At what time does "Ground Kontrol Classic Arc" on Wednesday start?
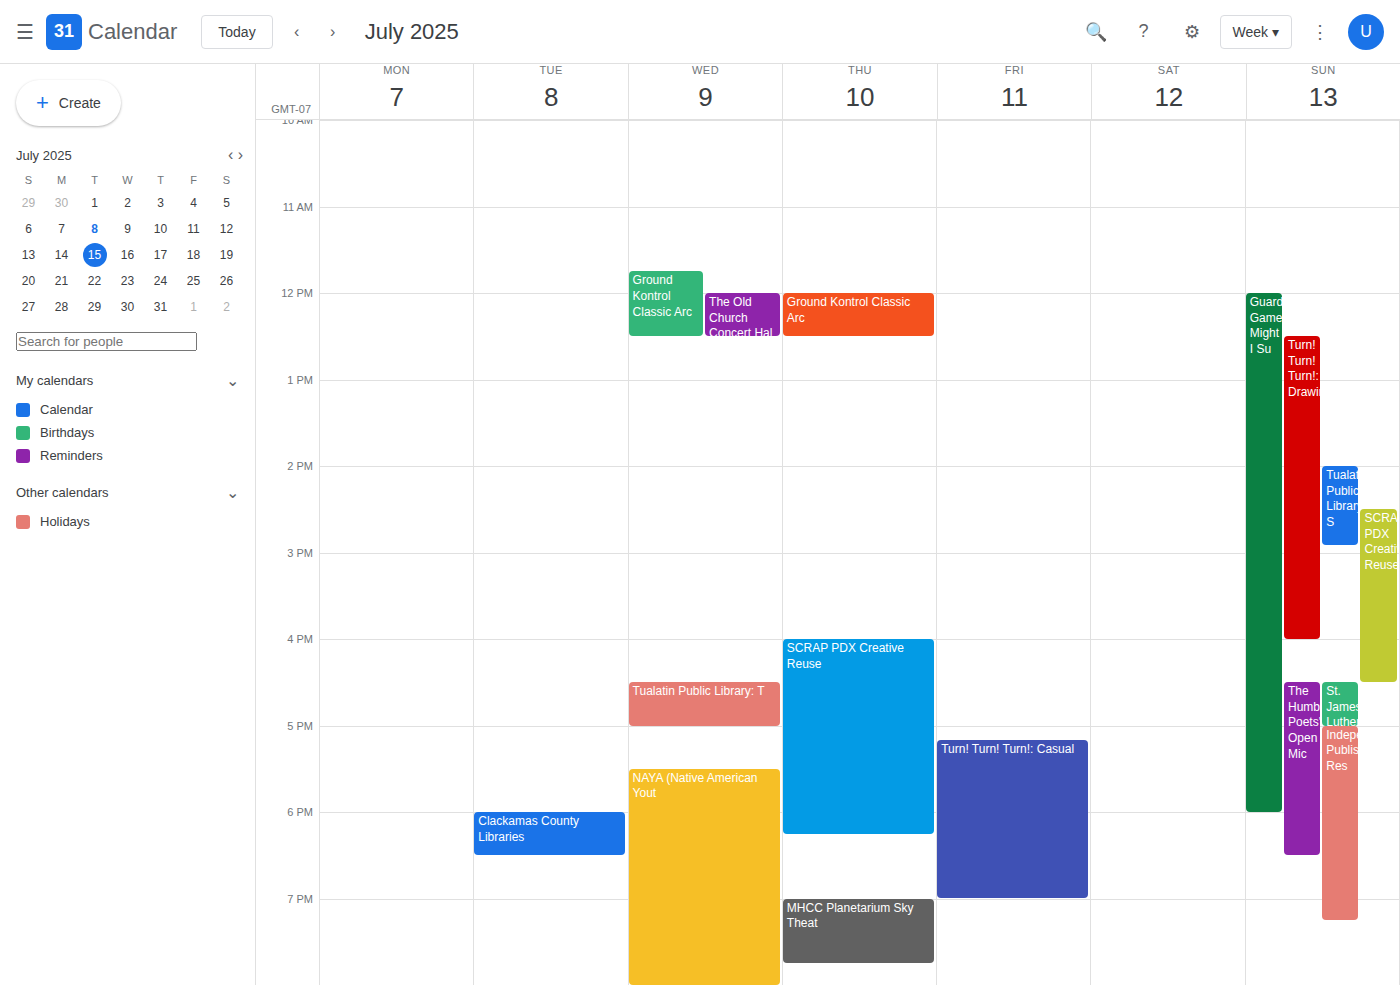
11:45 AM